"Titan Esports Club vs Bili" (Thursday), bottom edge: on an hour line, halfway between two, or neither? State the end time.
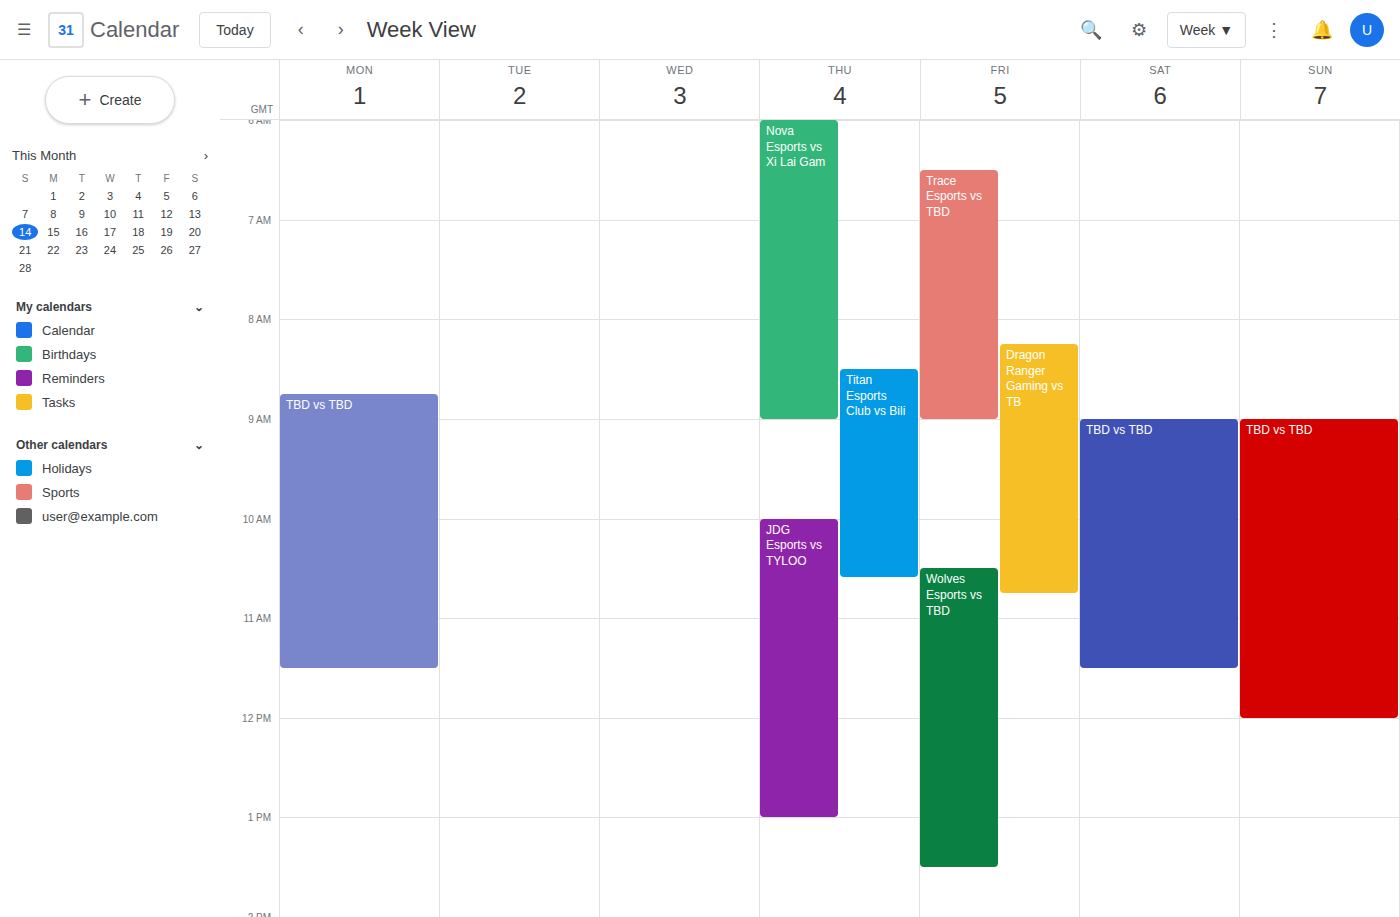
10:35 AM -- neither: 35 minutes below the 10 AM line and 25 minutes above the 11 AM line.